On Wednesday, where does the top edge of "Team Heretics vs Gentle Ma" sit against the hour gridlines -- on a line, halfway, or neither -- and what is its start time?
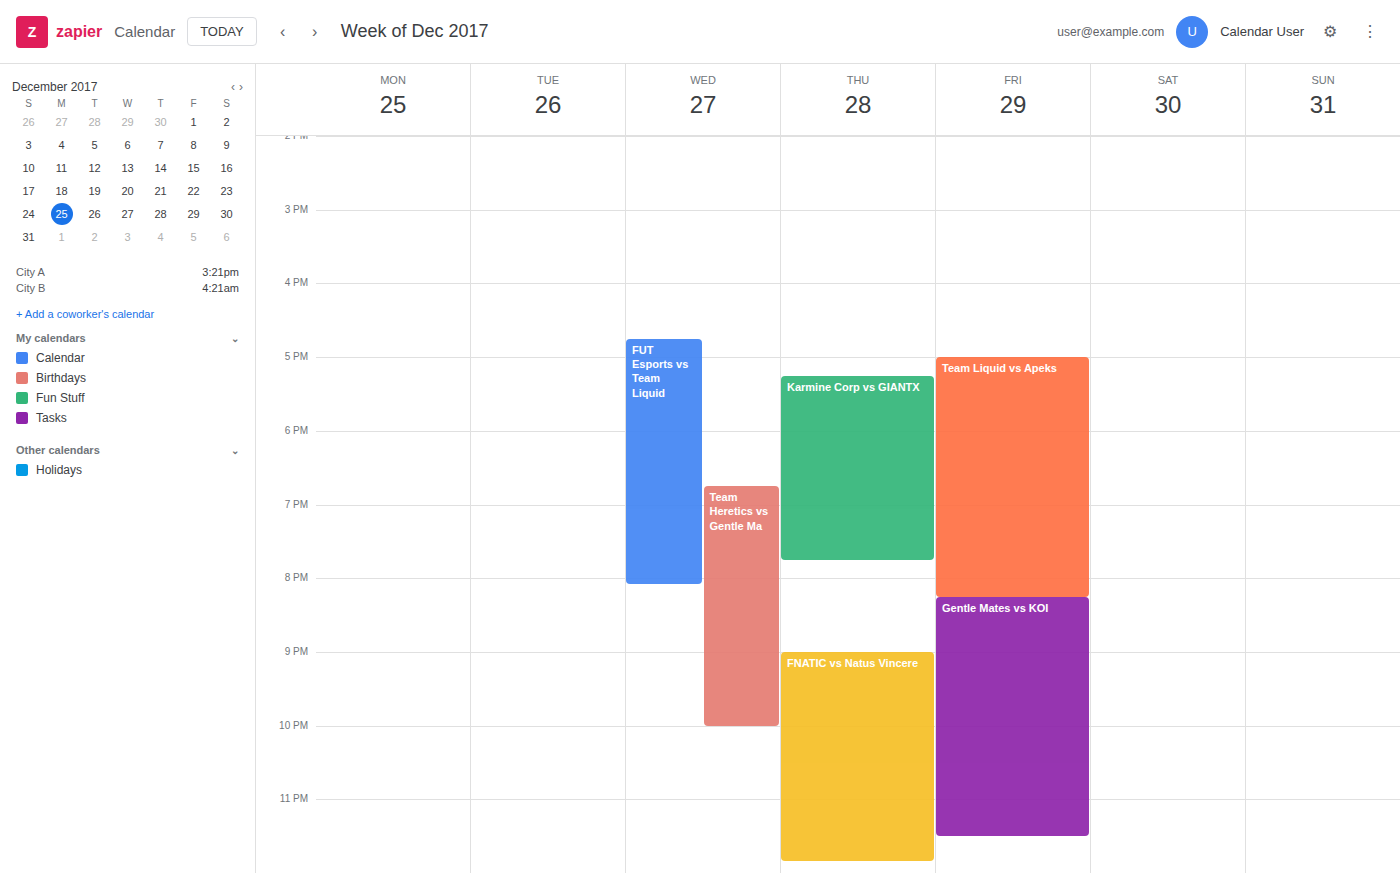
6:45 PM -- neither: three quarters of the way from the 6 PM line to the 7 PM line.